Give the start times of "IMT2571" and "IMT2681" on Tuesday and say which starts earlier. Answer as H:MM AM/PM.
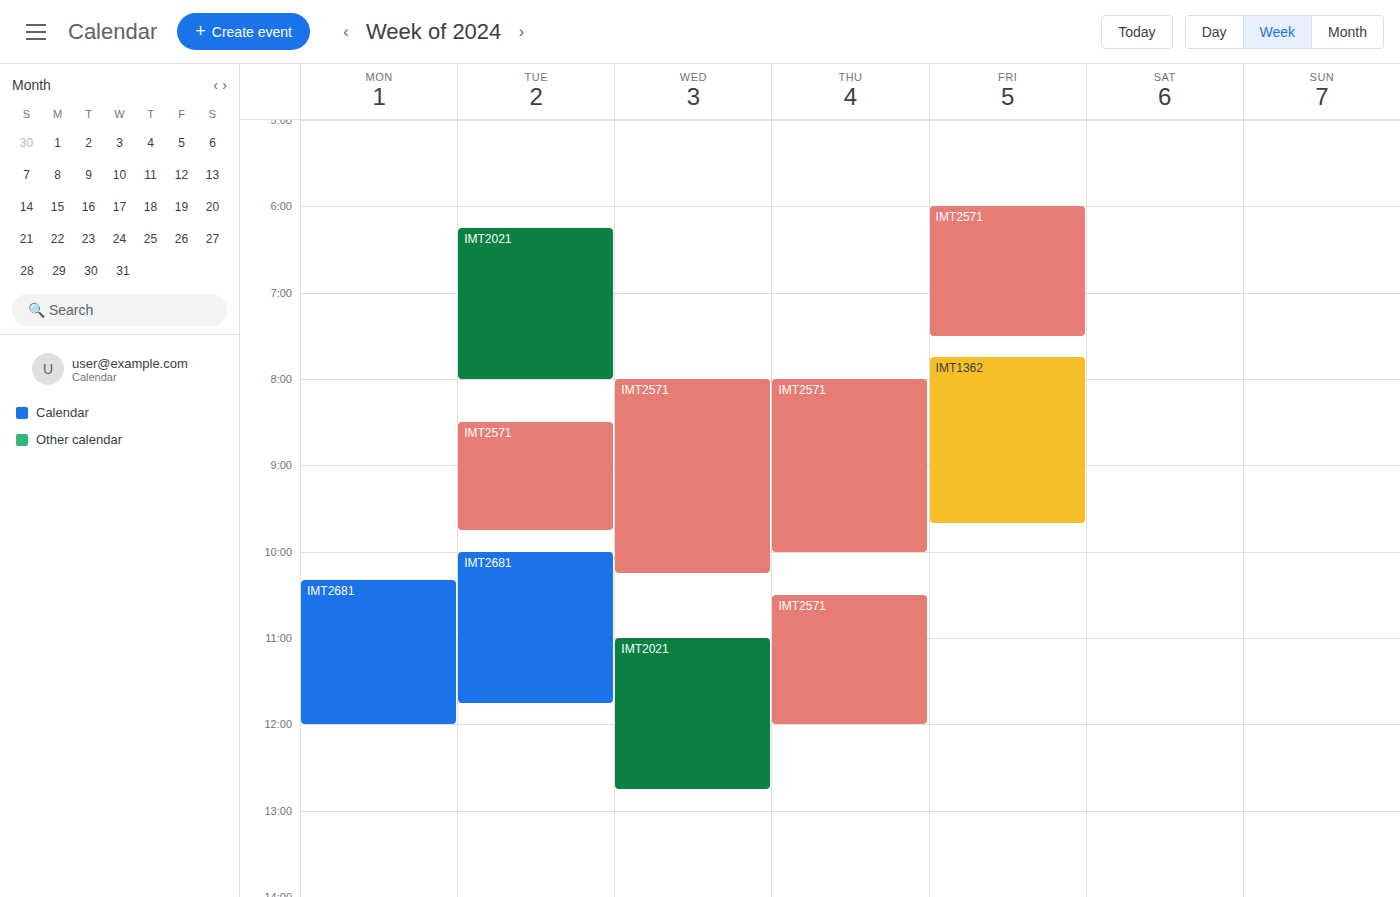
"IMT2571" 8:30 AM; "IMT2681" 10:00 AM.